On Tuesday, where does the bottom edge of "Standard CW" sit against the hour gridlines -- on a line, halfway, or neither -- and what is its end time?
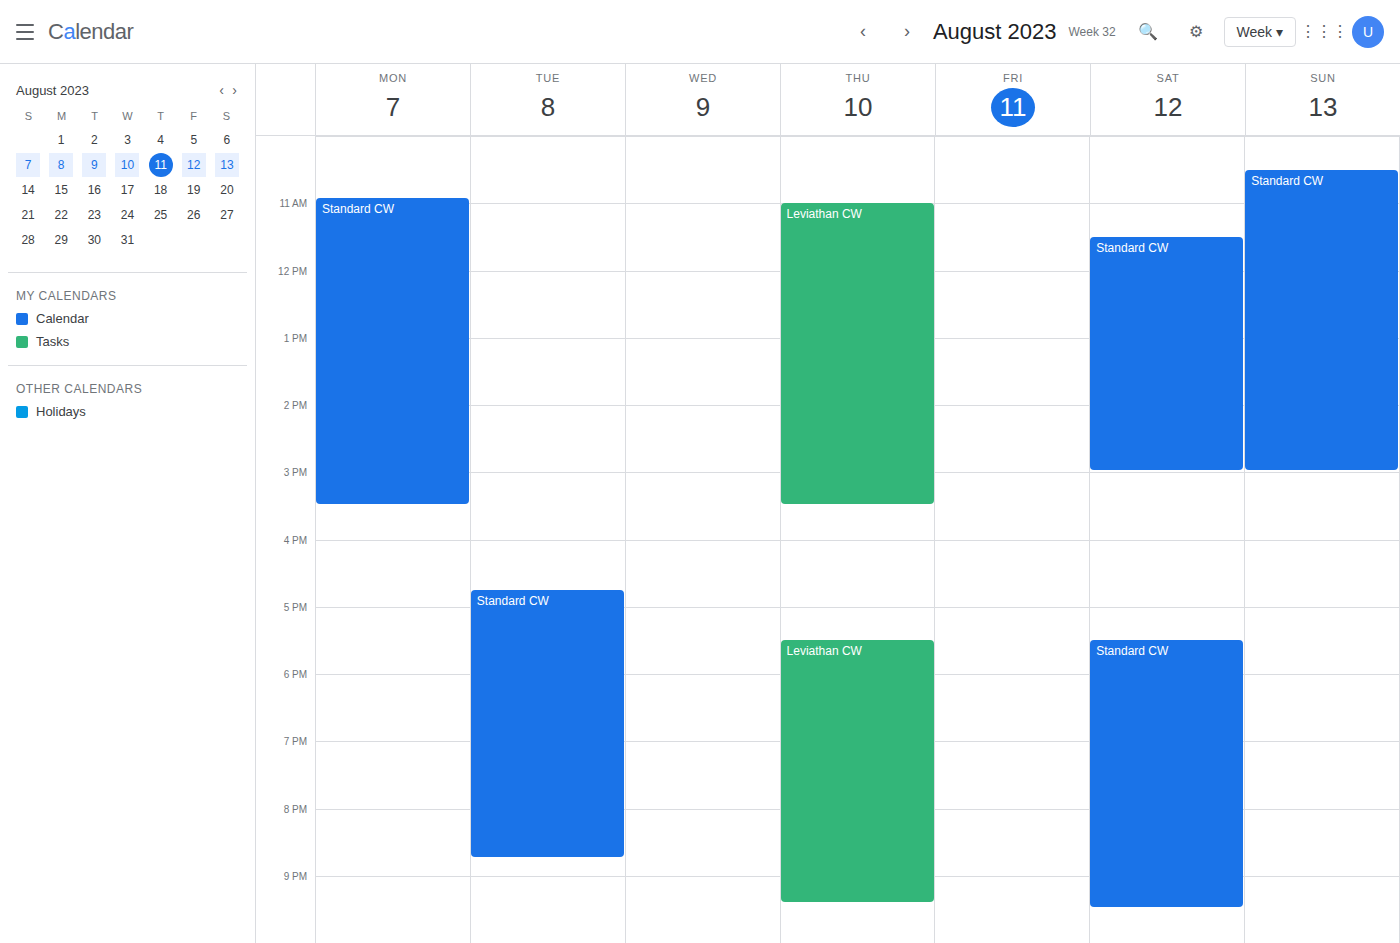
8:45 PM -- neither: three quarters of the way from the 8 PM line to the 9 PM line.